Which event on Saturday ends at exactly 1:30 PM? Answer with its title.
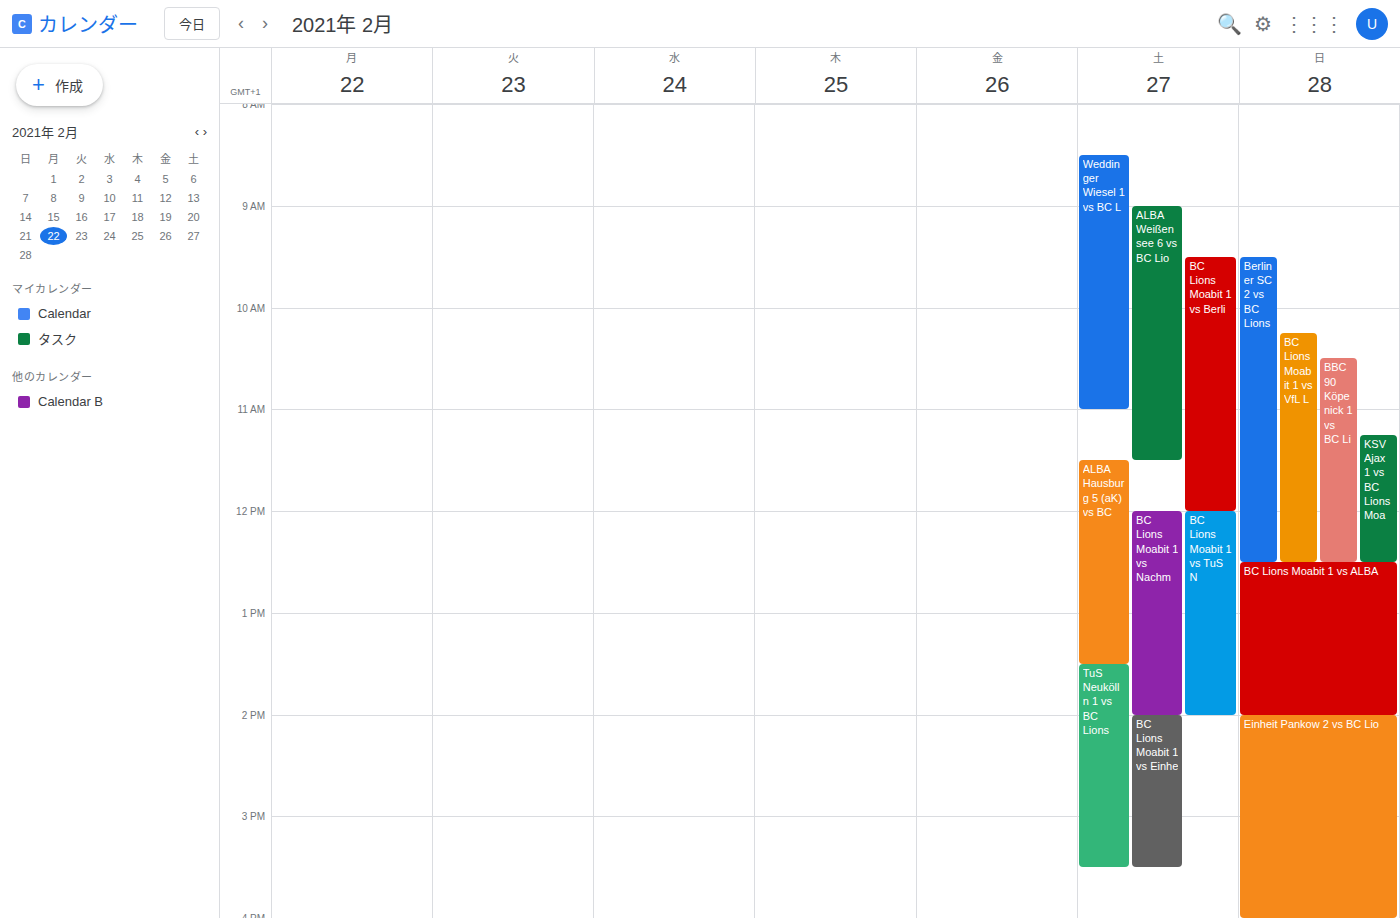
"ALBA Hausburg 5 (aK) vs BC"